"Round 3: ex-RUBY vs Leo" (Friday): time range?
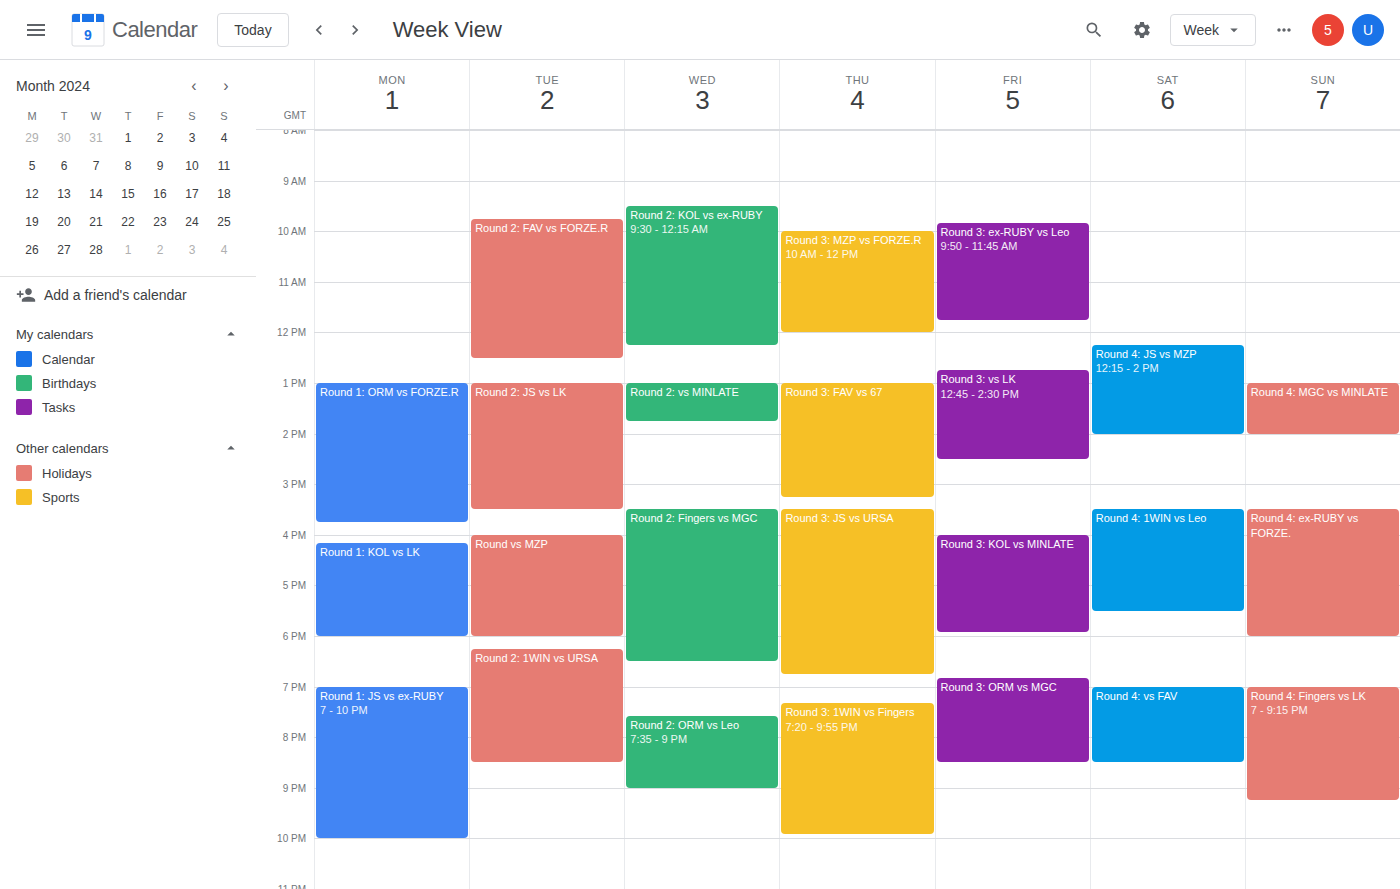
9:50 AM to 11:45 AM